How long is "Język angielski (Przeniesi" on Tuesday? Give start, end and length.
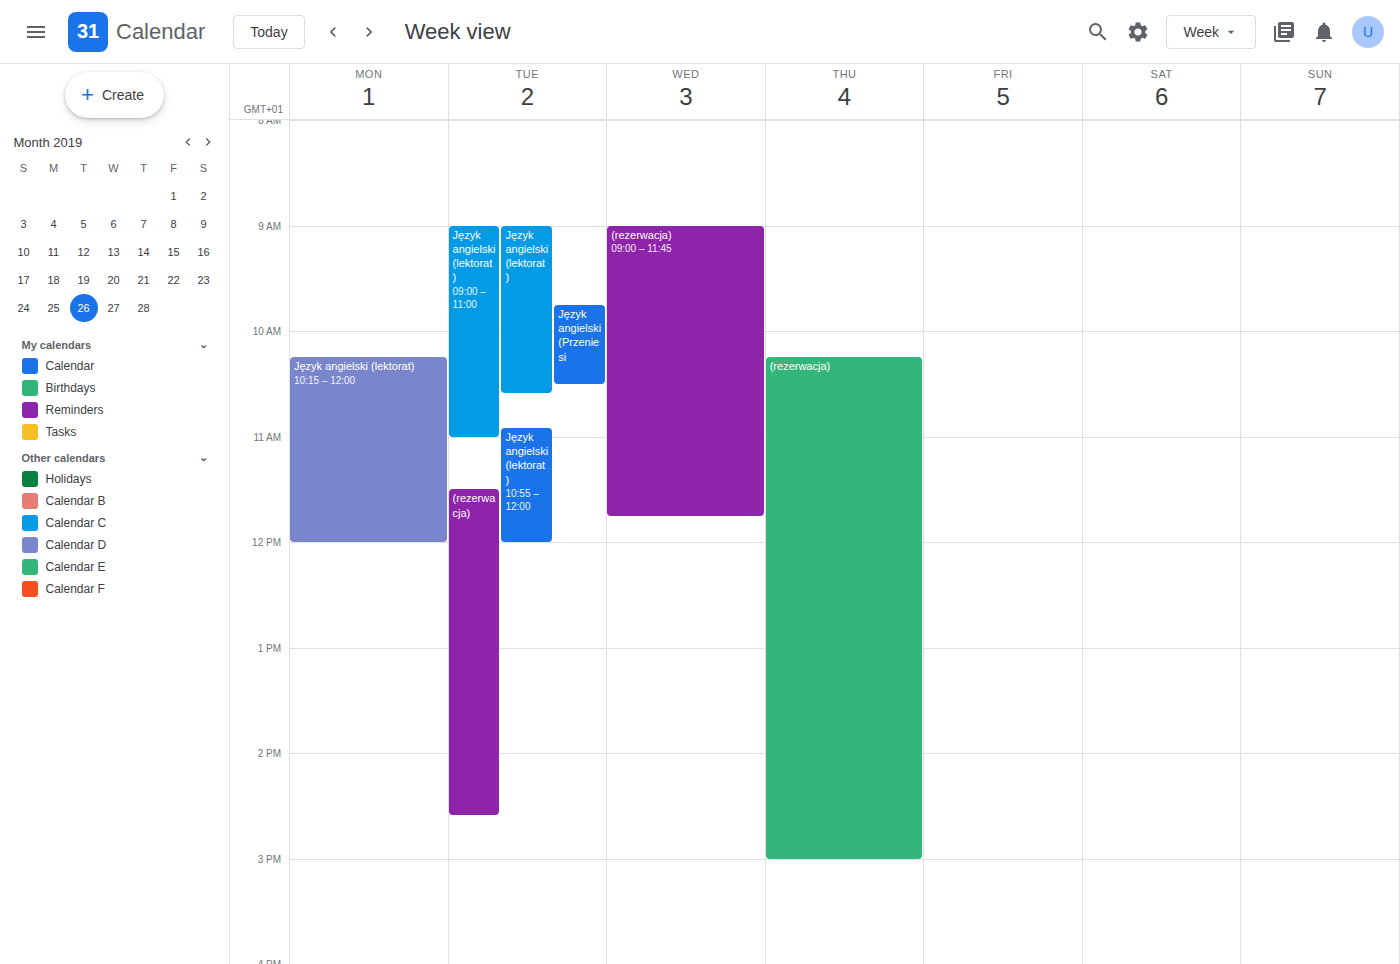
09:45 to 10:30, 45 minutes